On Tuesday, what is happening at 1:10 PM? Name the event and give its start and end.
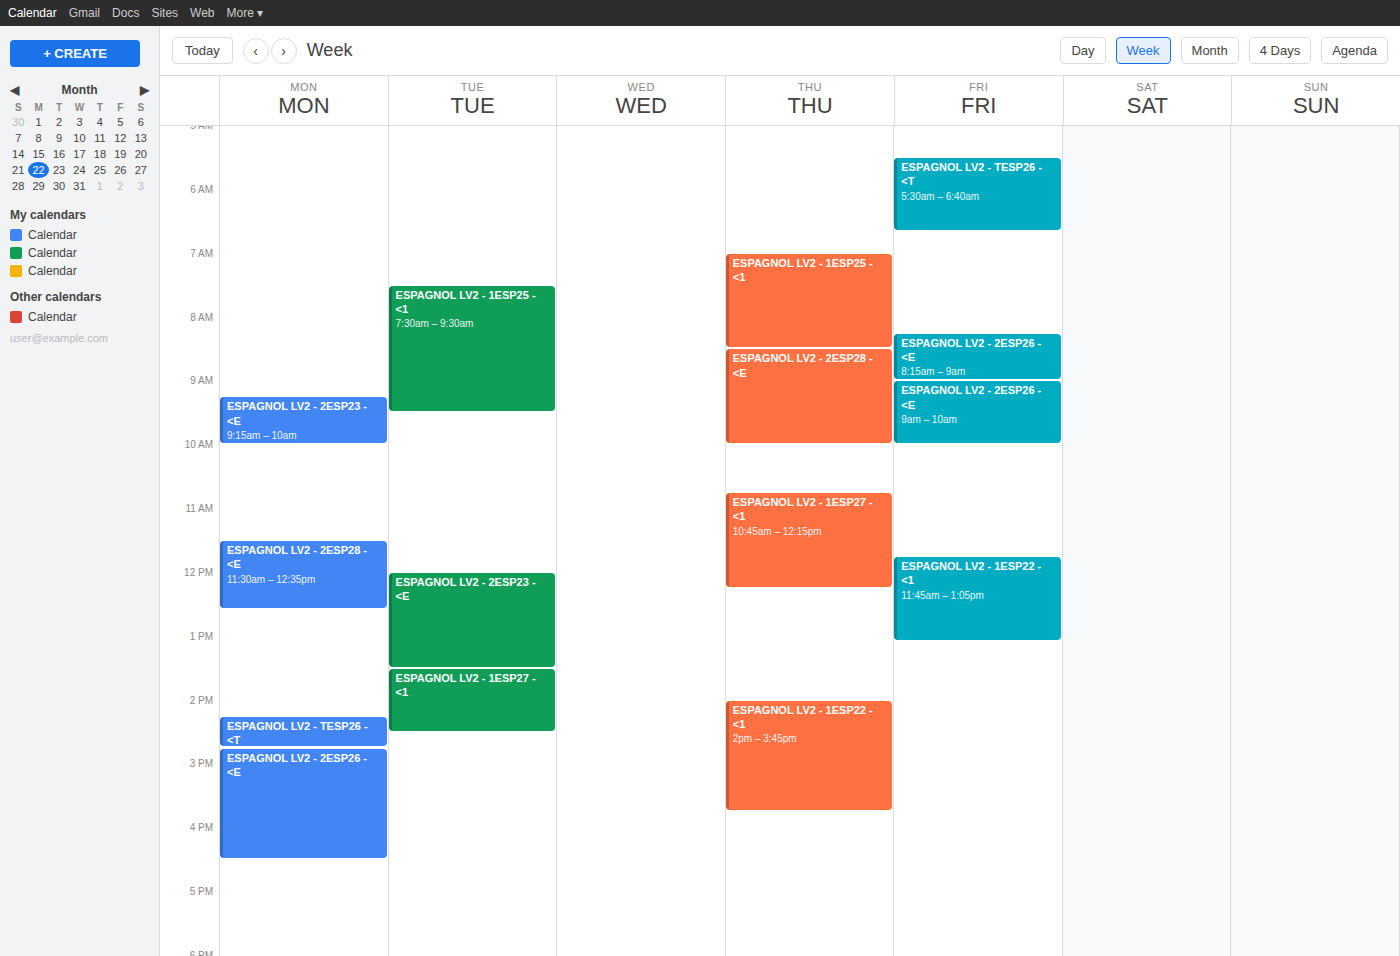
"ESPAGNOL LV2 - 2ESP23 - <E", 12:00 PM to 1:30 PM